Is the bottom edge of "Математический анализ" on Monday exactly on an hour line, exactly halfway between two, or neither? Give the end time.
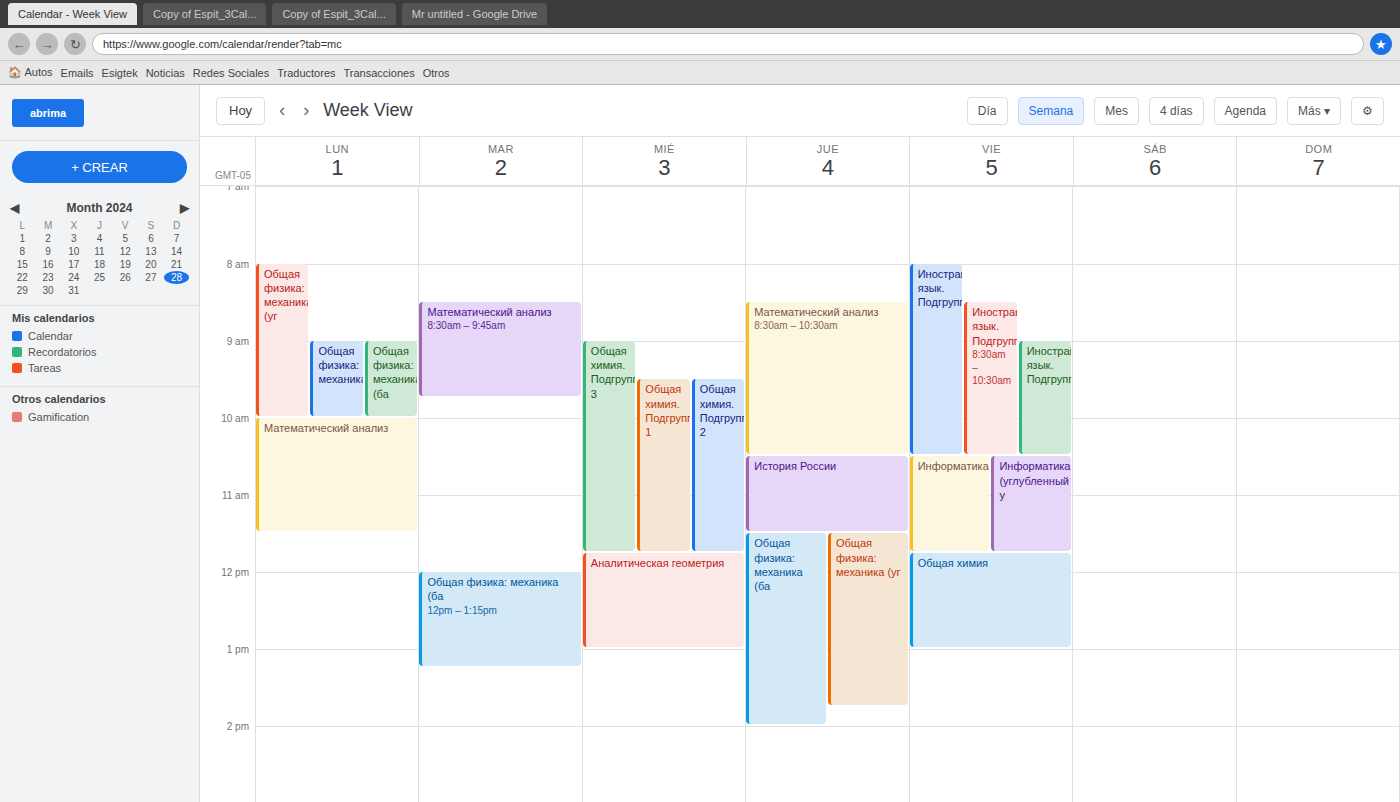
11:30 AM -- halfway between the 11 AM and 12 PM lines.